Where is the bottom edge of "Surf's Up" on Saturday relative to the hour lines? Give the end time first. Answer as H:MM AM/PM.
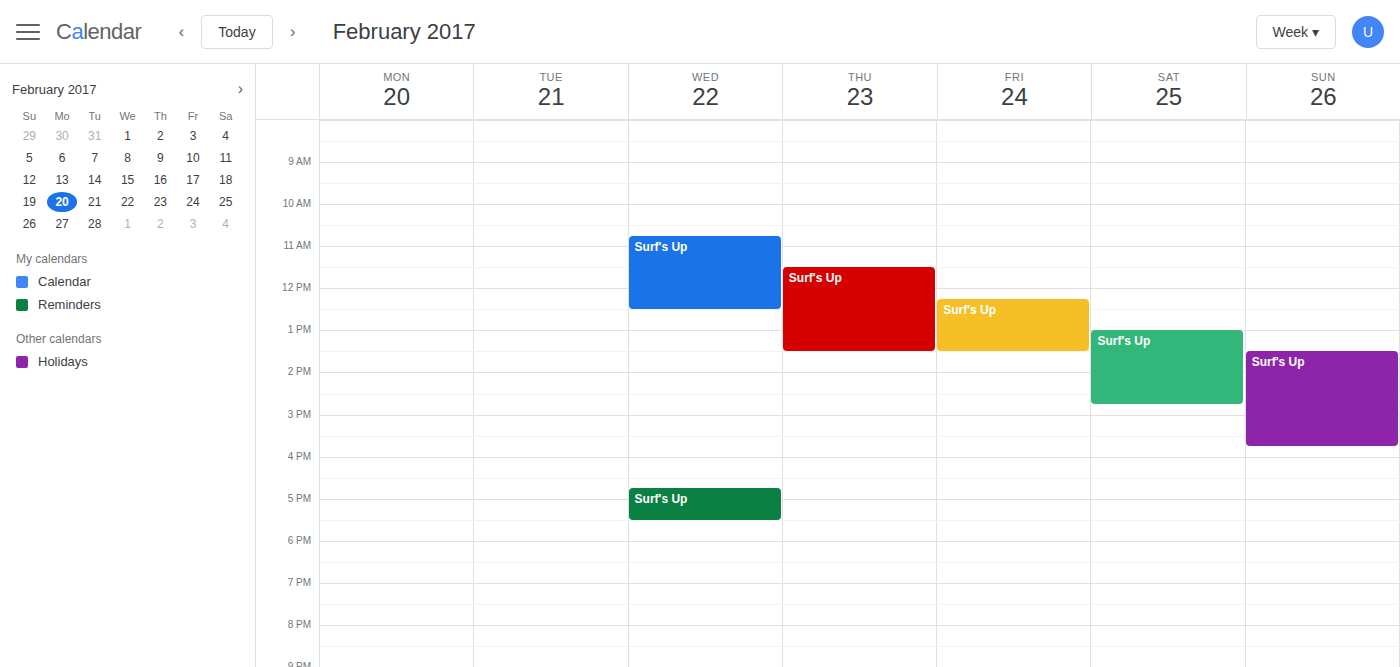
2:45 PM -- neither: three quarters of the way from the 2 PM line to the 3 PM line.